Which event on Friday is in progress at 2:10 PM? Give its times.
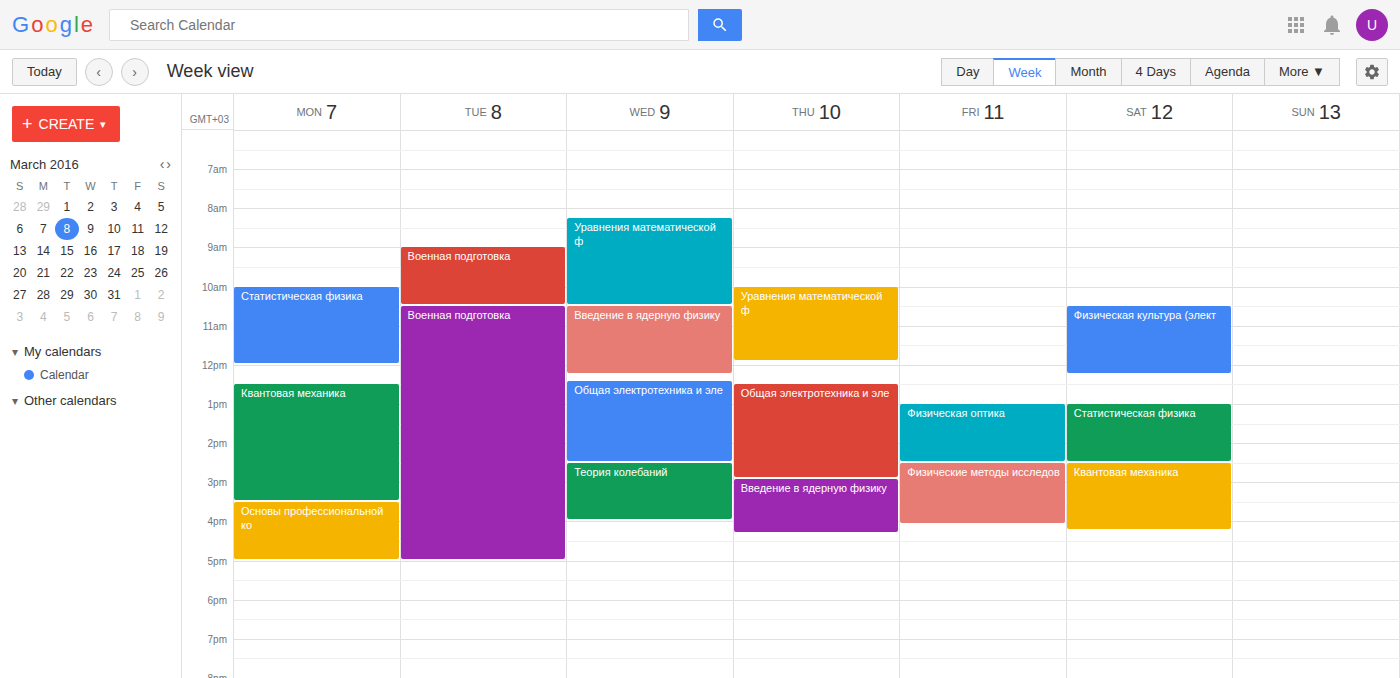
"Физическая оптика", 1:00 PM to 2:30 PM